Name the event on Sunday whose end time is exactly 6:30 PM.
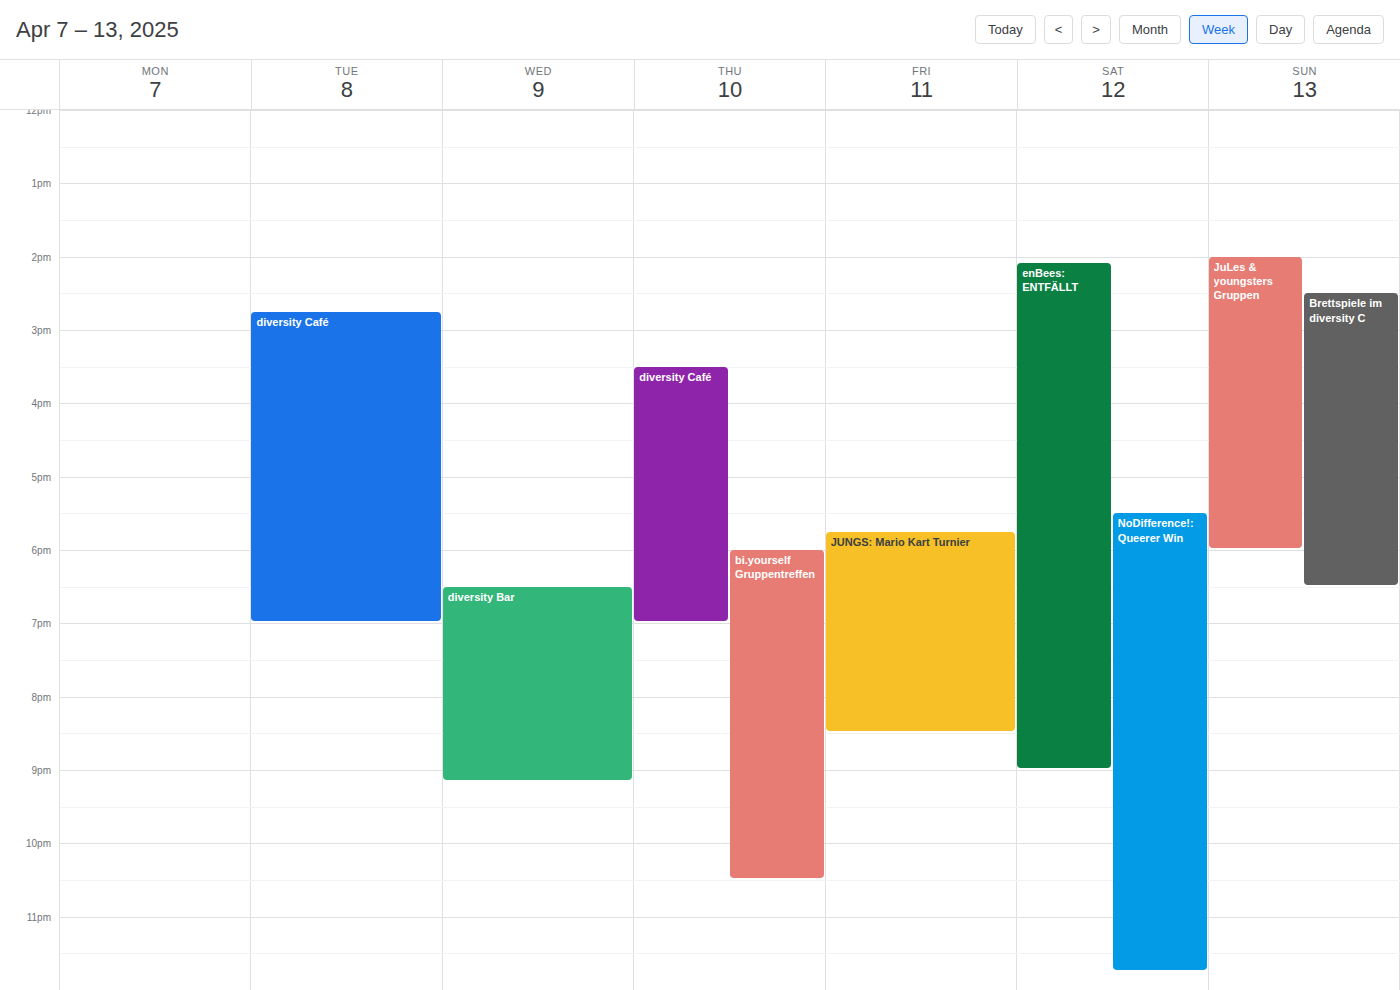
"Brettspiele im diversity C"